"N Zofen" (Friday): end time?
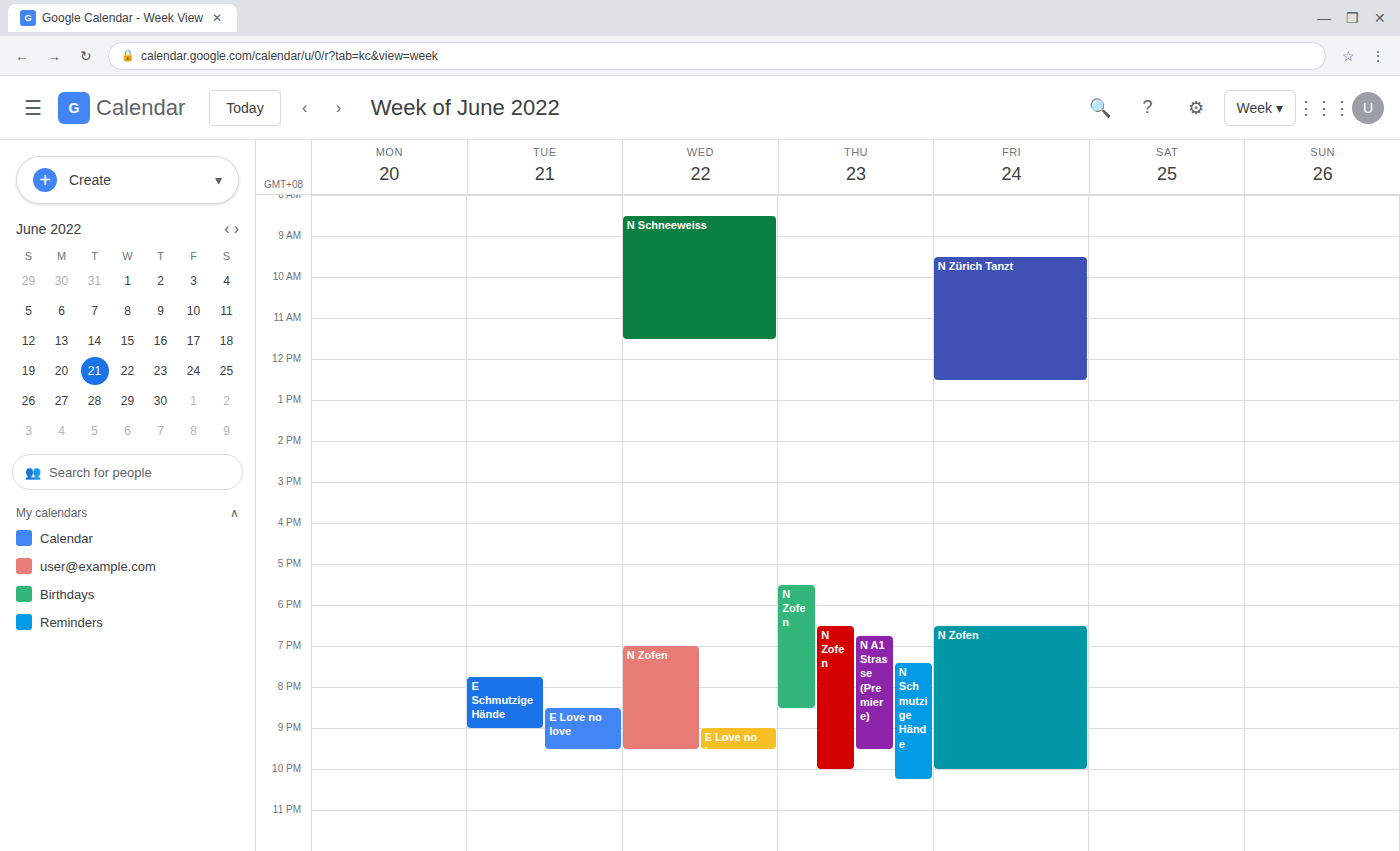
10:00 PM